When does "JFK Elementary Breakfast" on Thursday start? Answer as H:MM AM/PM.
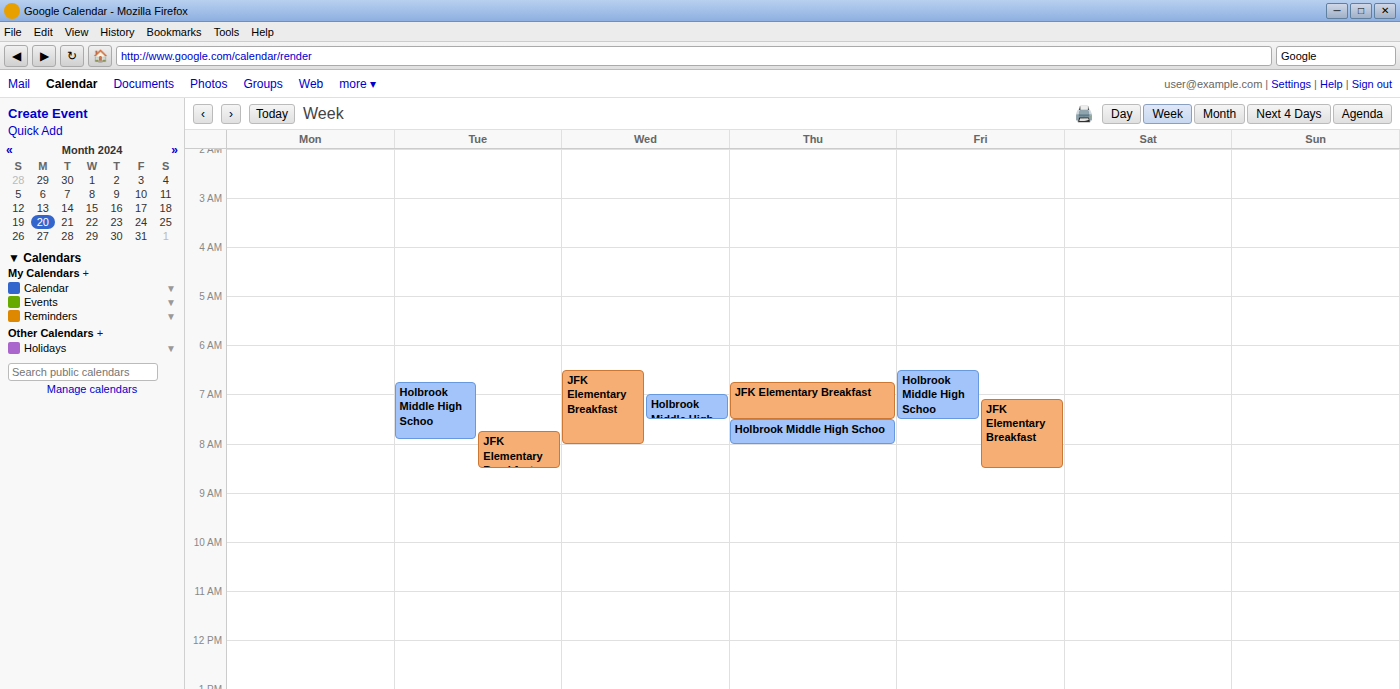
6:45 AM